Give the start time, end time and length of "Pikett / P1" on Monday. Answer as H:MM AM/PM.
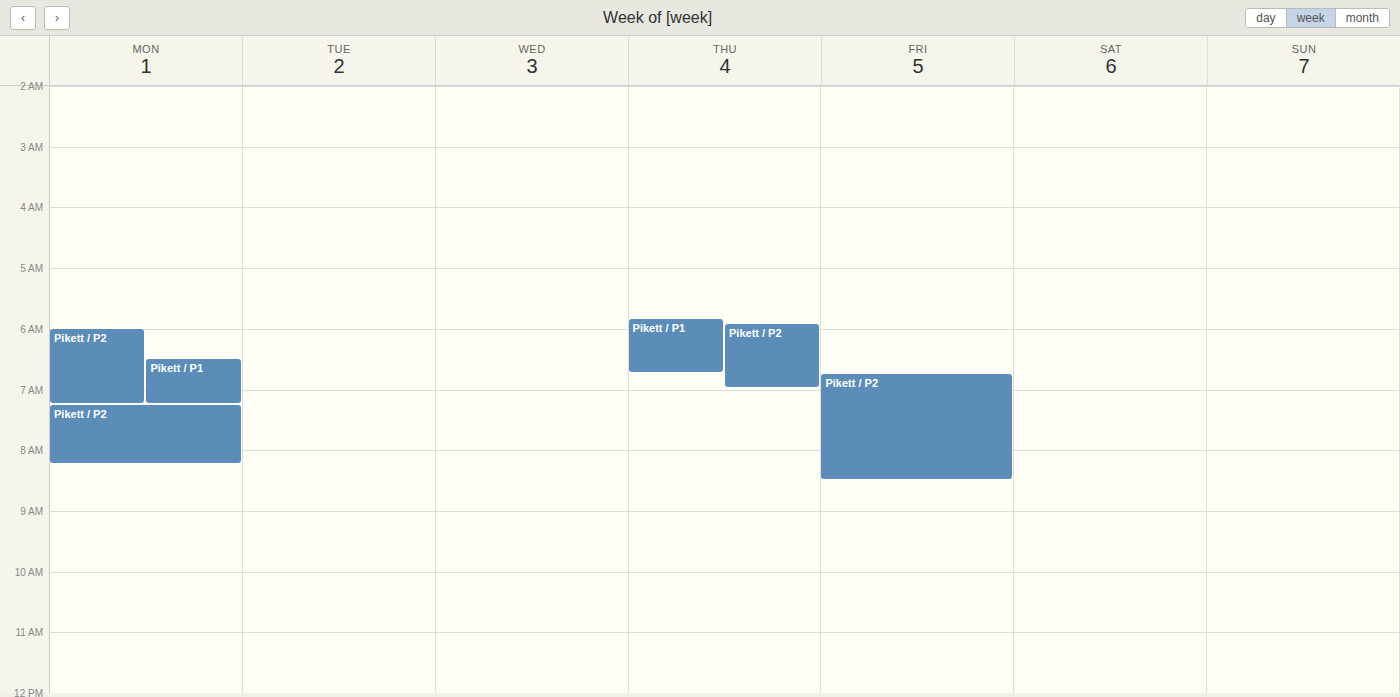
6:30 AM to 7:15 AM, 45 minutes